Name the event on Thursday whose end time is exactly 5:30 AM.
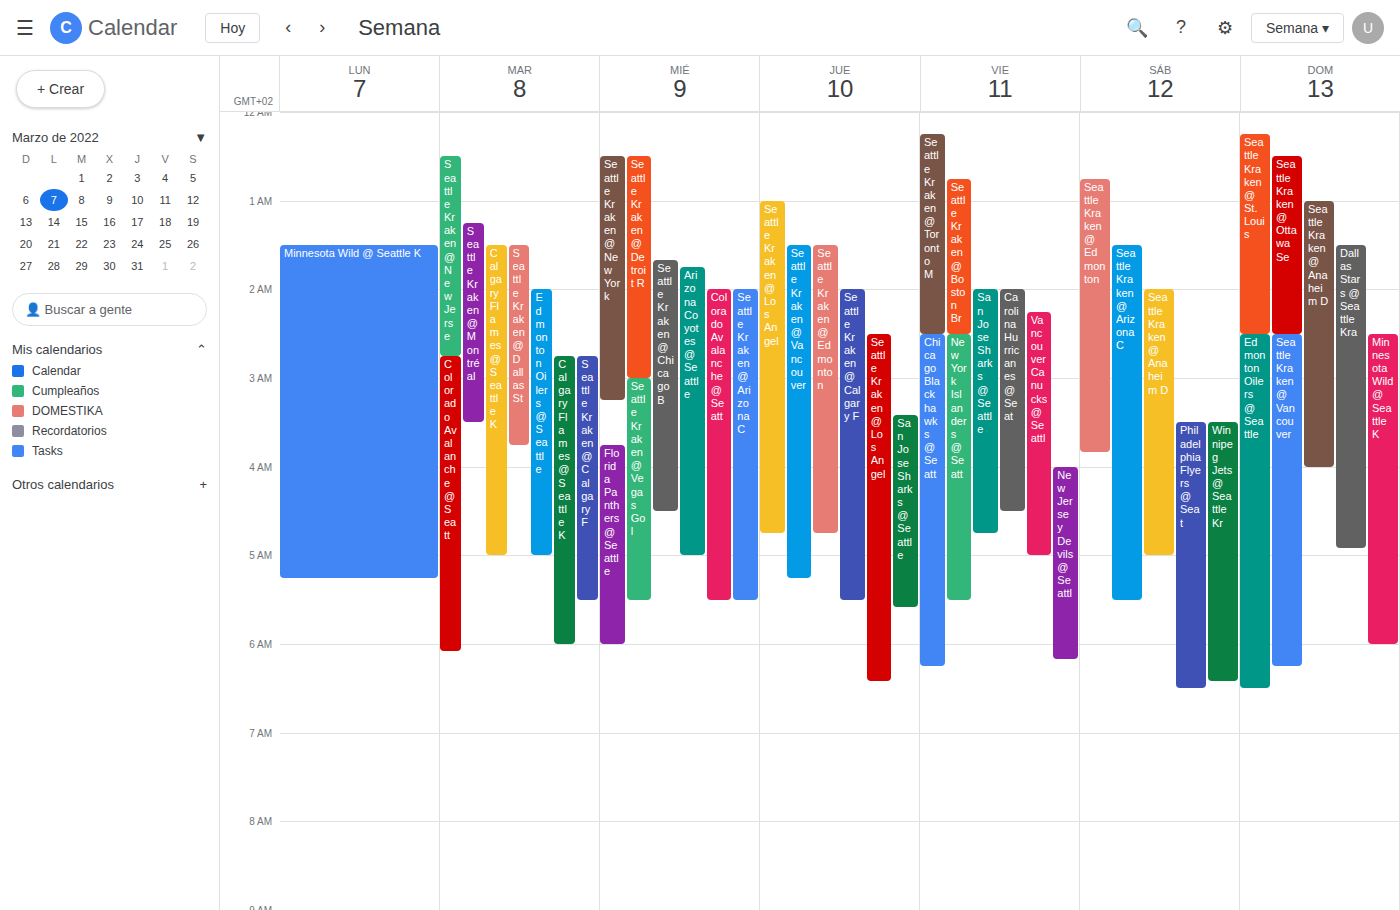
"Seattle Kraken @ Calgary F"